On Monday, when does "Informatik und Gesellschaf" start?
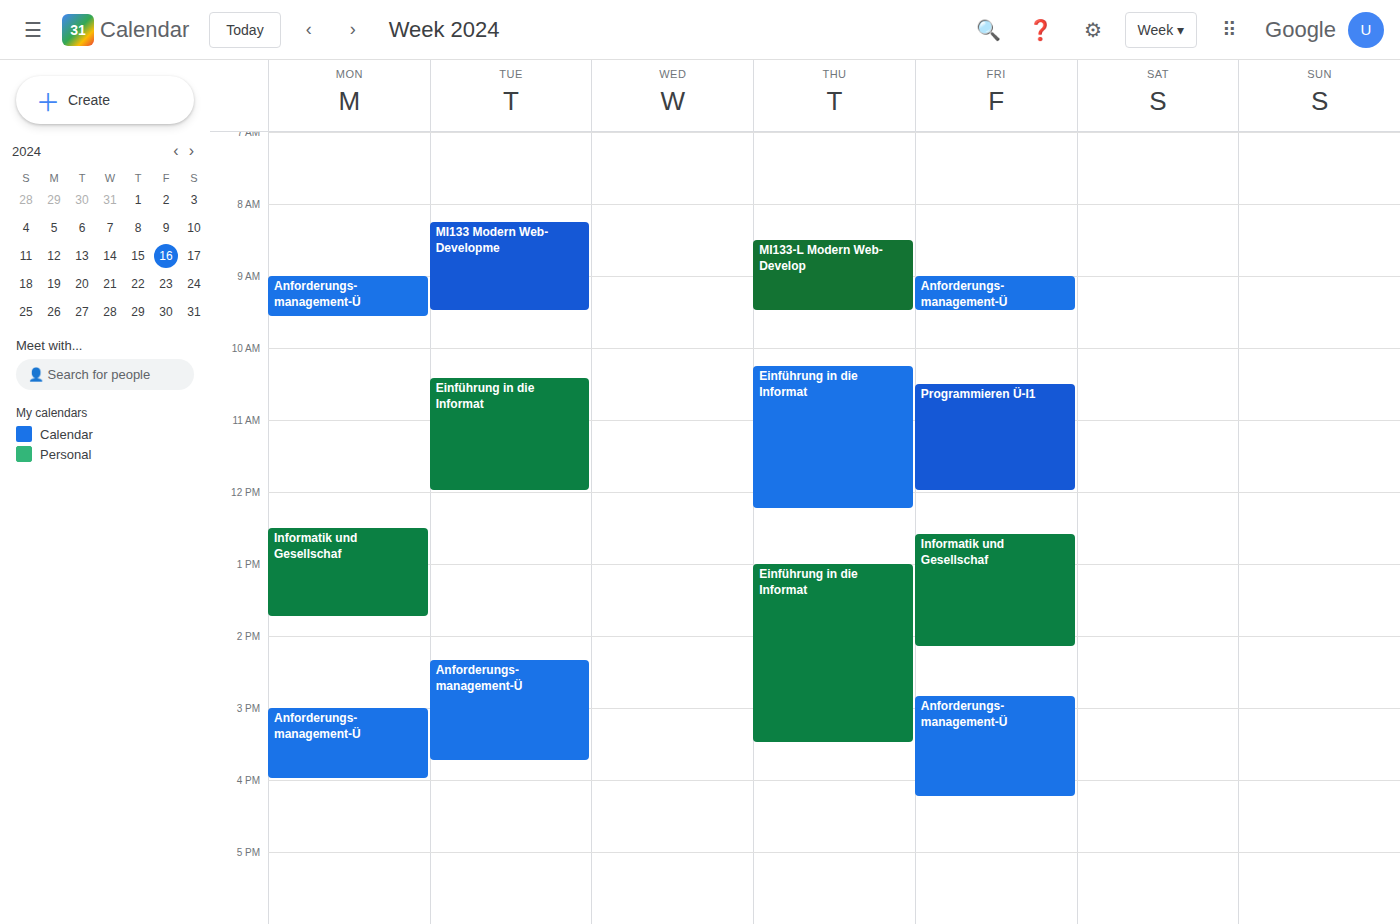
12:30 PM